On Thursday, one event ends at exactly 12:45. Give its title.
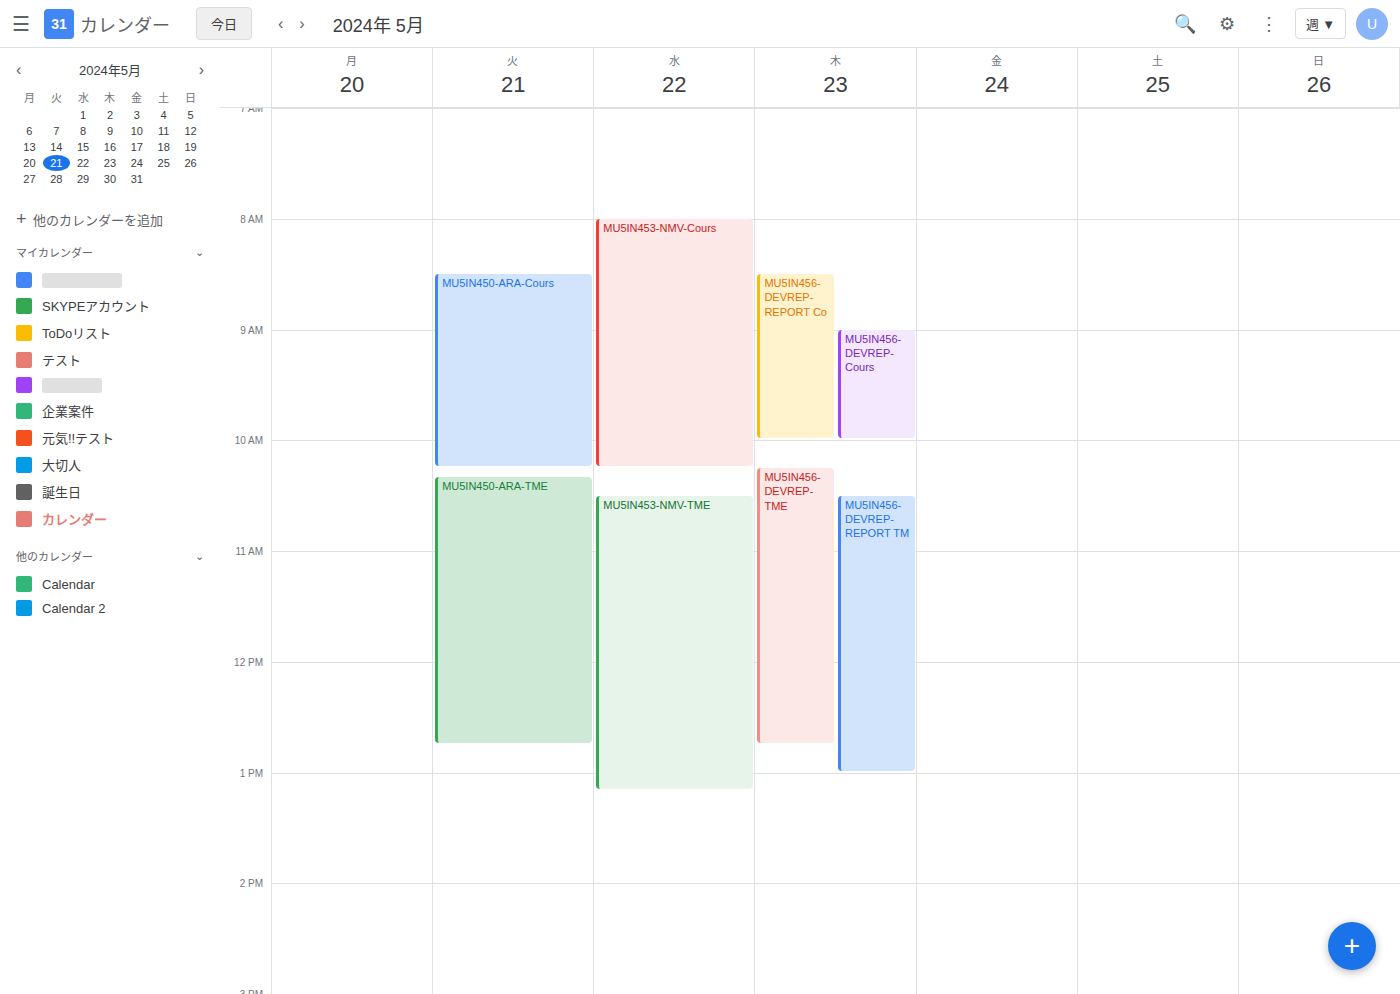
"MU5IN456-DEVREP-TME"